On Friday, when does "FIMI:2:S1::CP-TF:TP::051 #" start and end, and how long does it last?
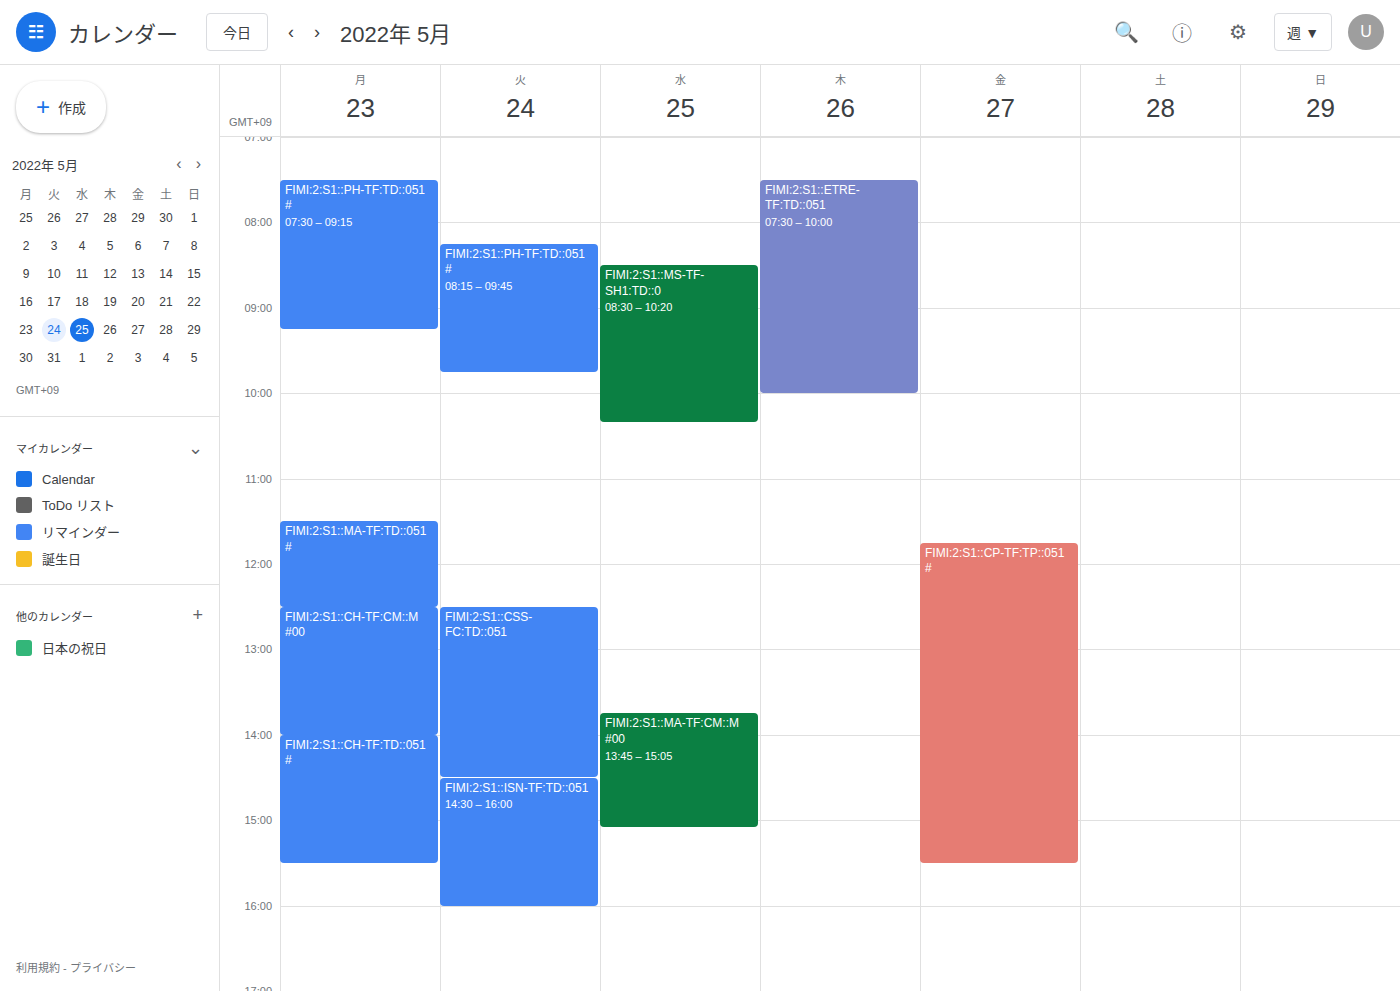
11:45 AM to 3:30 PM, 3 hours 45 minutes